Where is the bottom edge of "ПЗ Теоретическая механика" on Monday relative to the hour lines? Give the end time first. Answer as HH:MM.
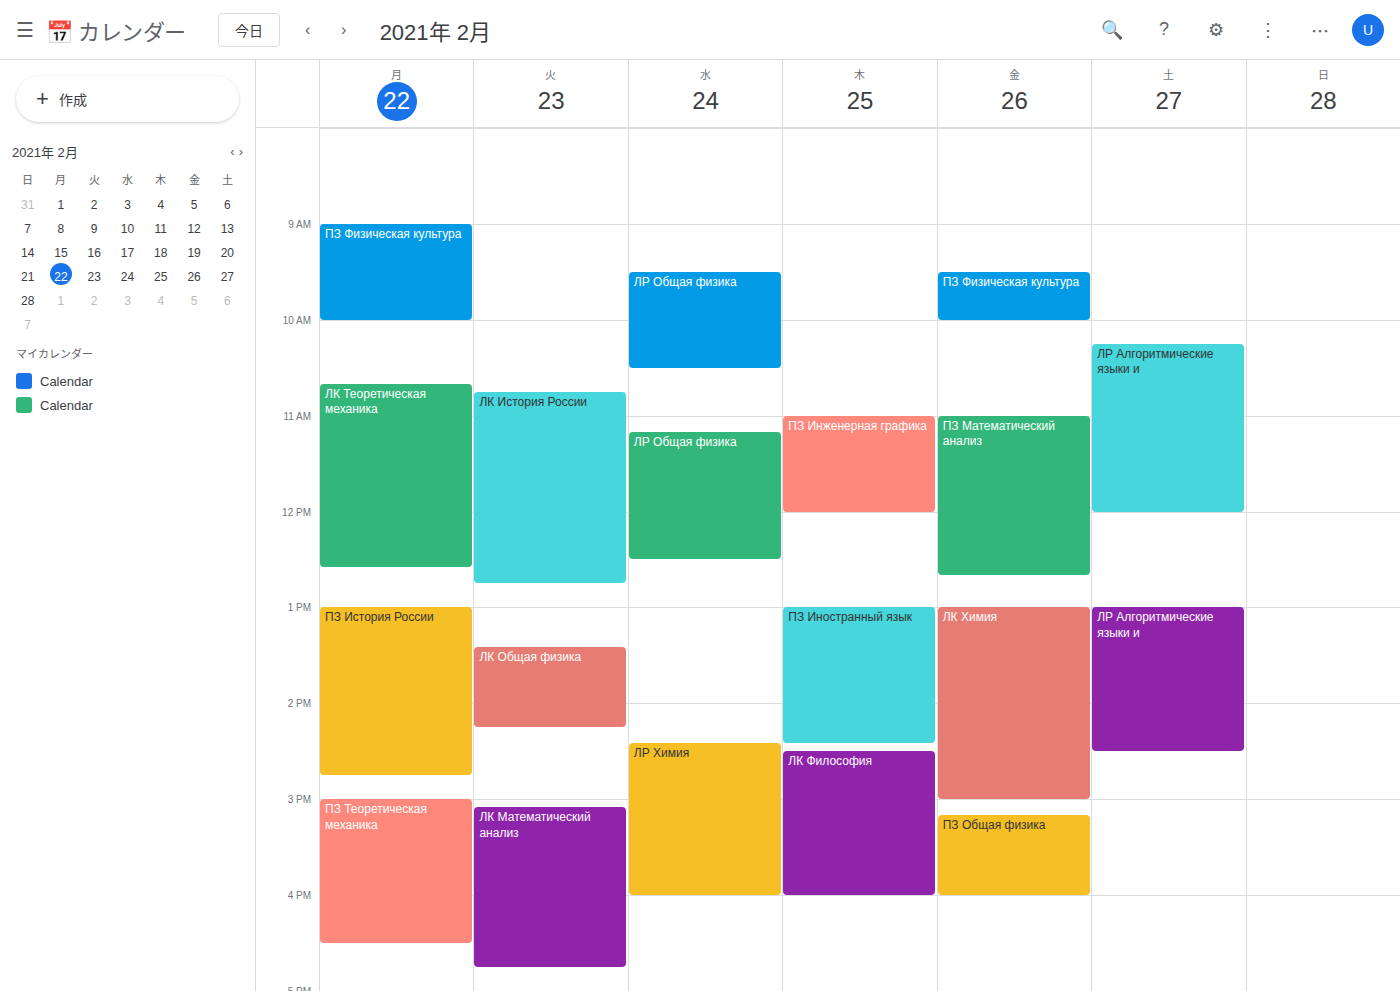
16:30 -- halfway between the 16:00 and 17:00 lines.